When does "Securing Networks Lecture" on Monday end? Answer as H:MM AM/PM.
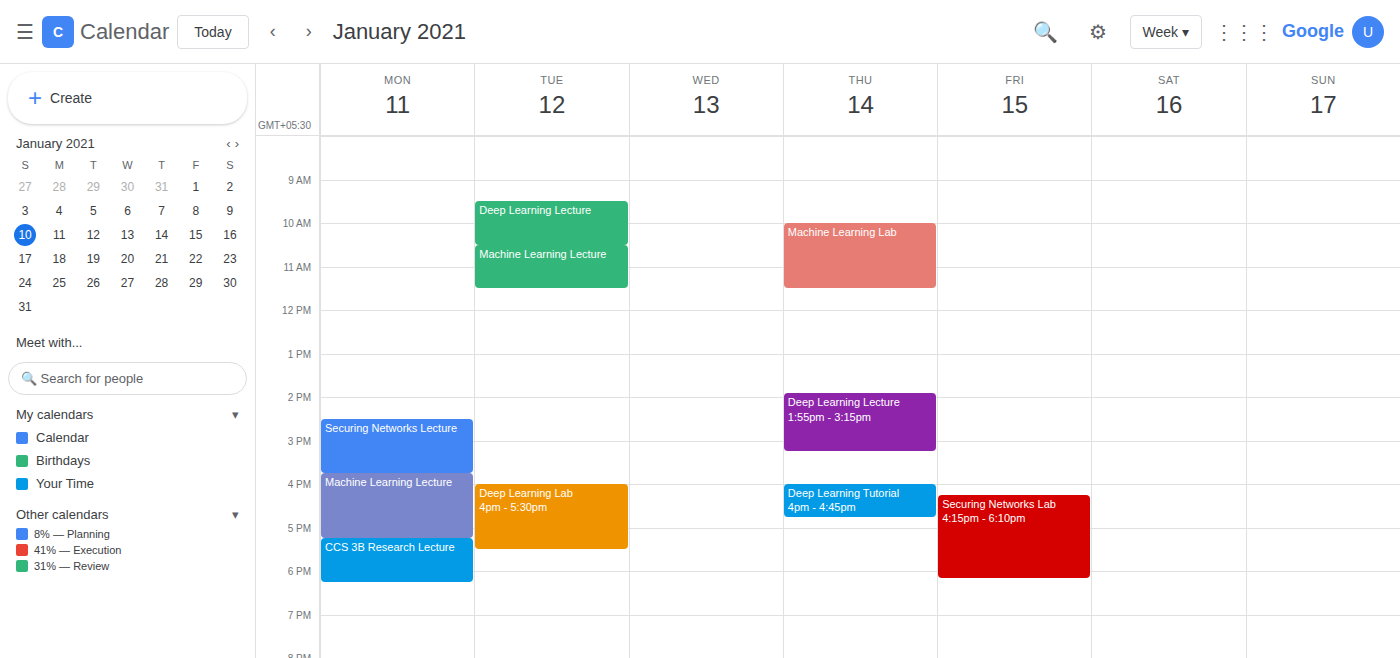
3:45 PM